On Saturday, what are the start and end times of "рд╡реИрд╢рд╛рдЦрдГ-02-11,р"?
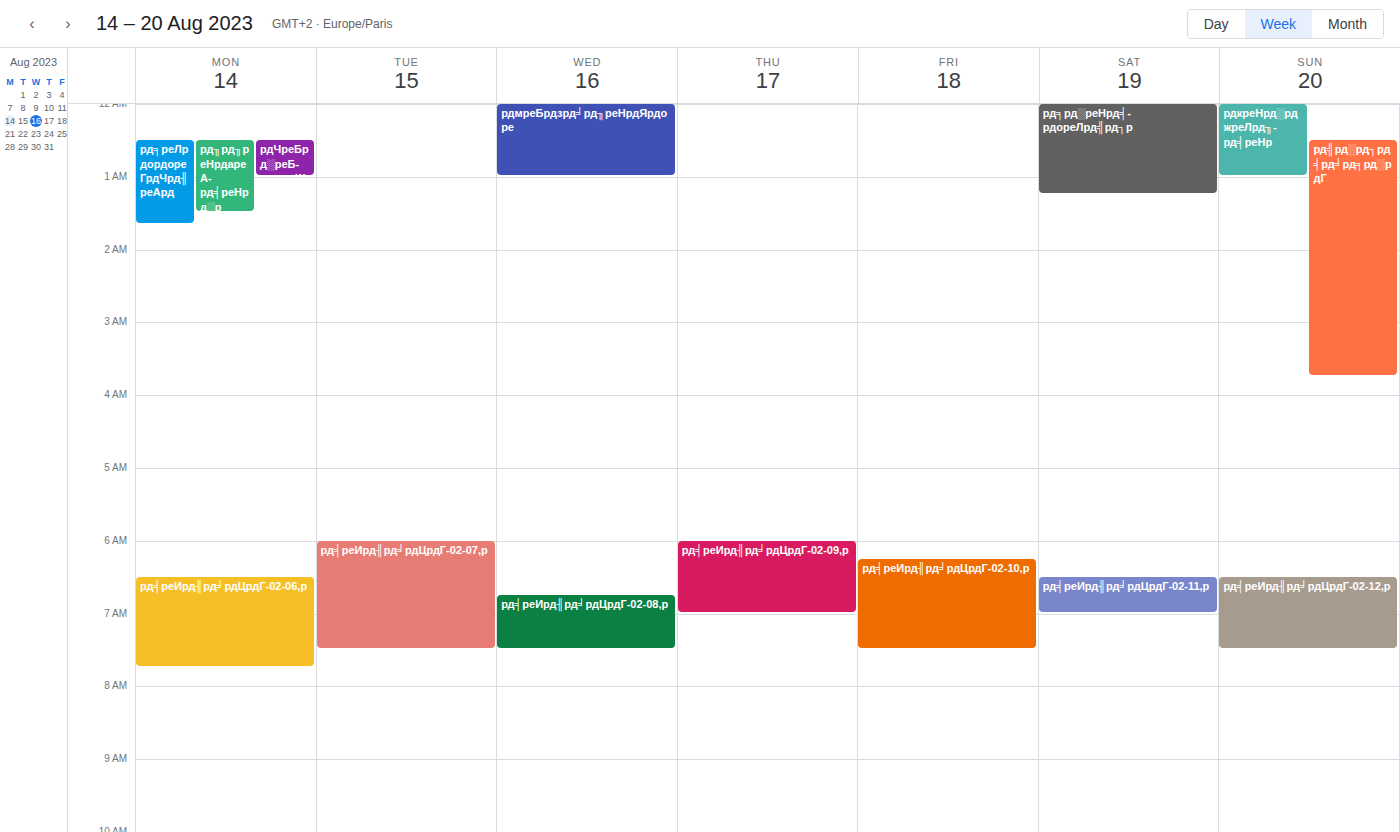
6:30 AM to 7:00 AM